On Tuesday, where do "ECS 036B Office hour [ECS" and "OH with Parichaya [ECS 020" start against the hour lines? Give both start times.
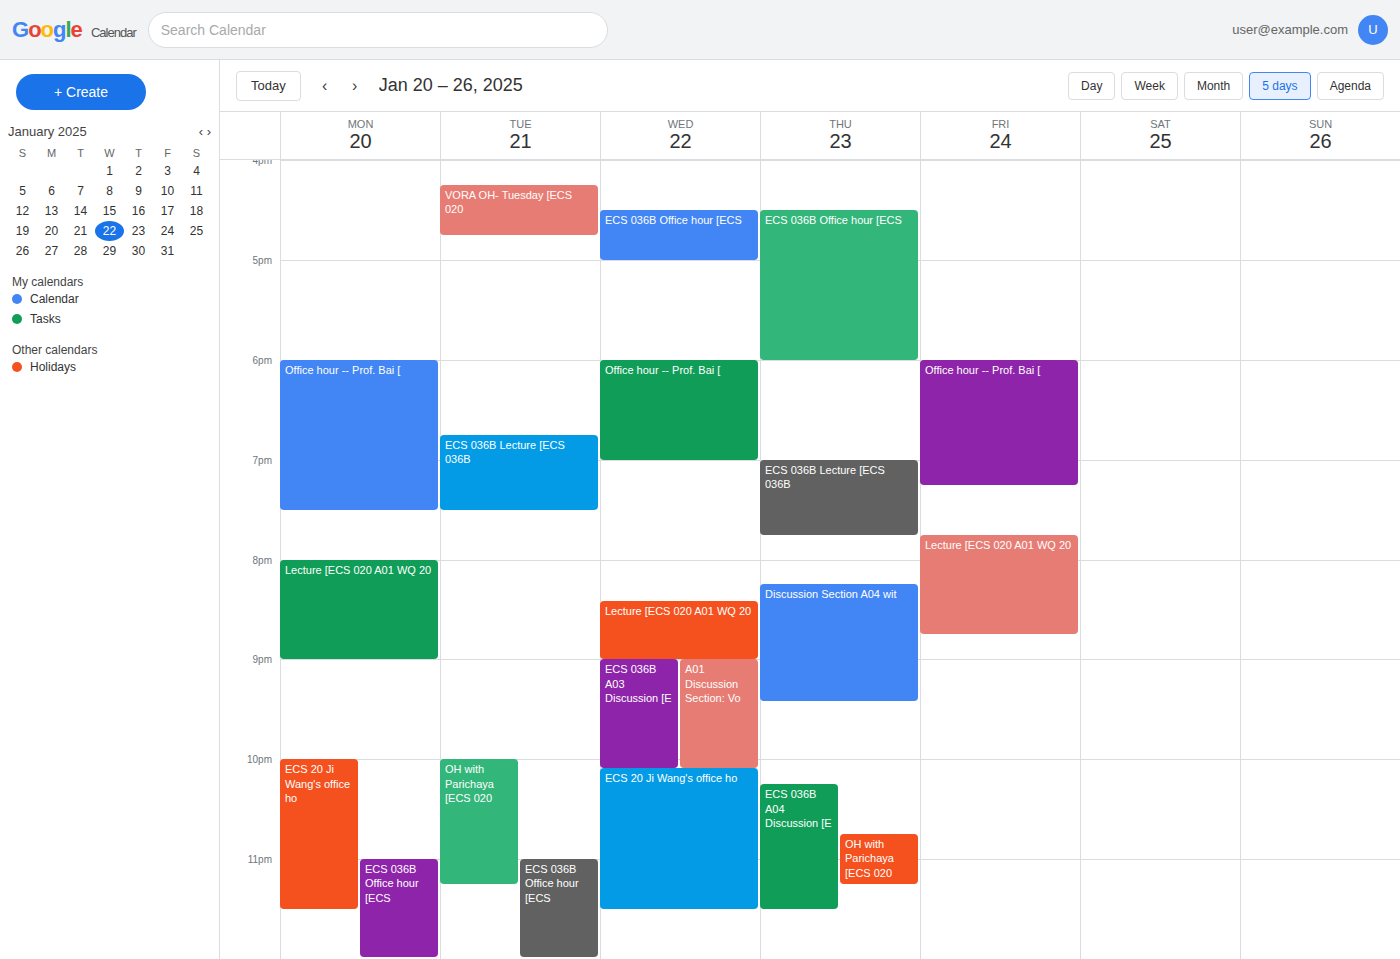
"ECS 036B Office hour [ECS": 11:00 PM, exactly on the 11 PM line. "OH with Parichaya [ECS 020": 10:00 PM, exactly on the 10 PM line.